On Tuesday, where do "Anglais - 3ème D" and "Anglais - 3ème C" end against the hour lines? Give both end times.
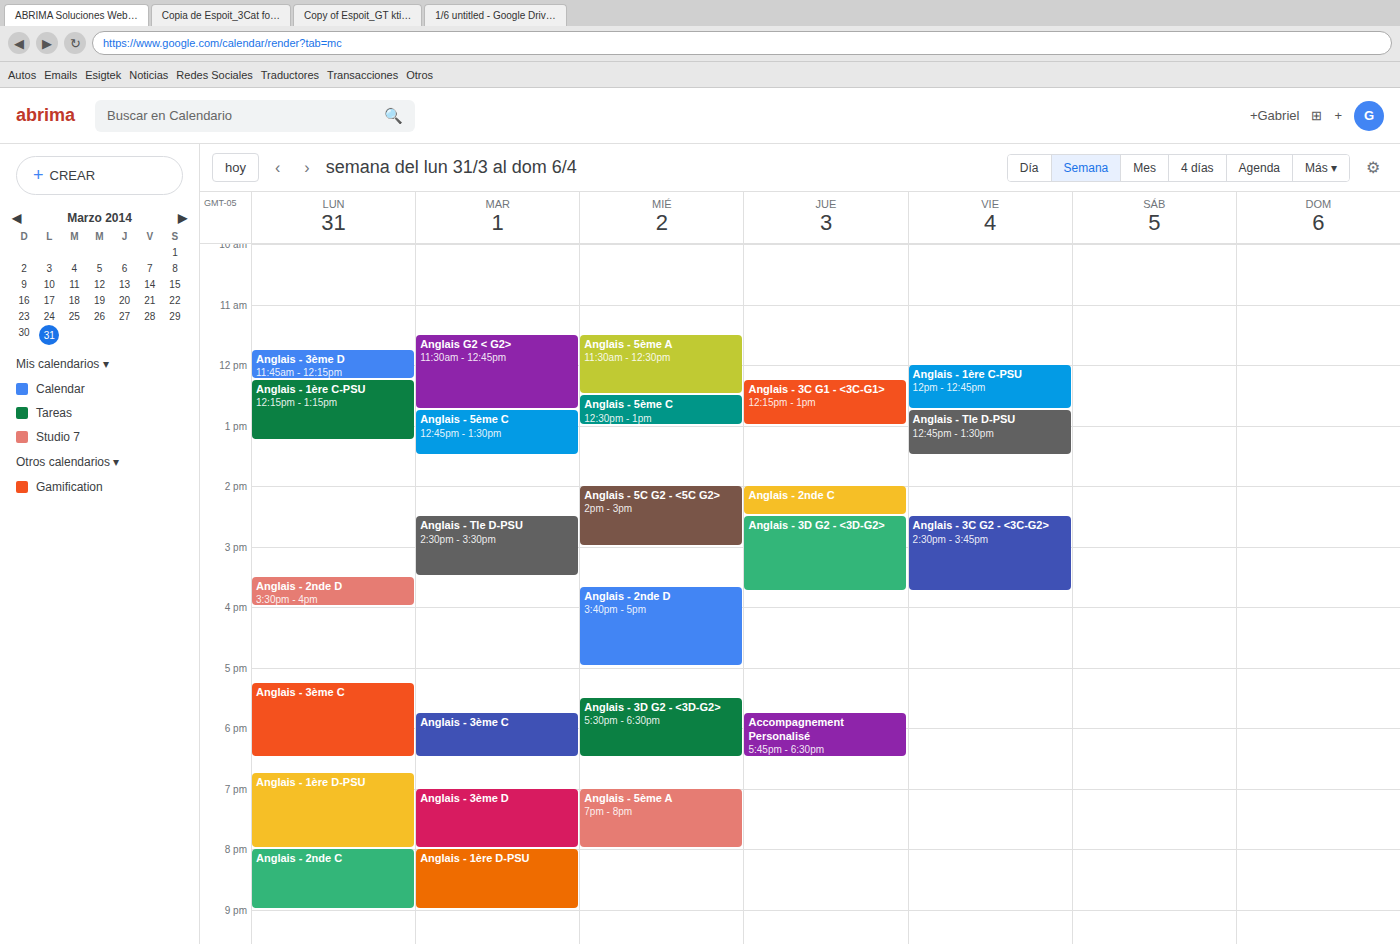
"Anglais - 3ème D": 8:00 PM, exactly on the 8 PM line. "Anglais - 3ème C": 6:30 PM, halfway between the 6 PM and 7 PM lines.